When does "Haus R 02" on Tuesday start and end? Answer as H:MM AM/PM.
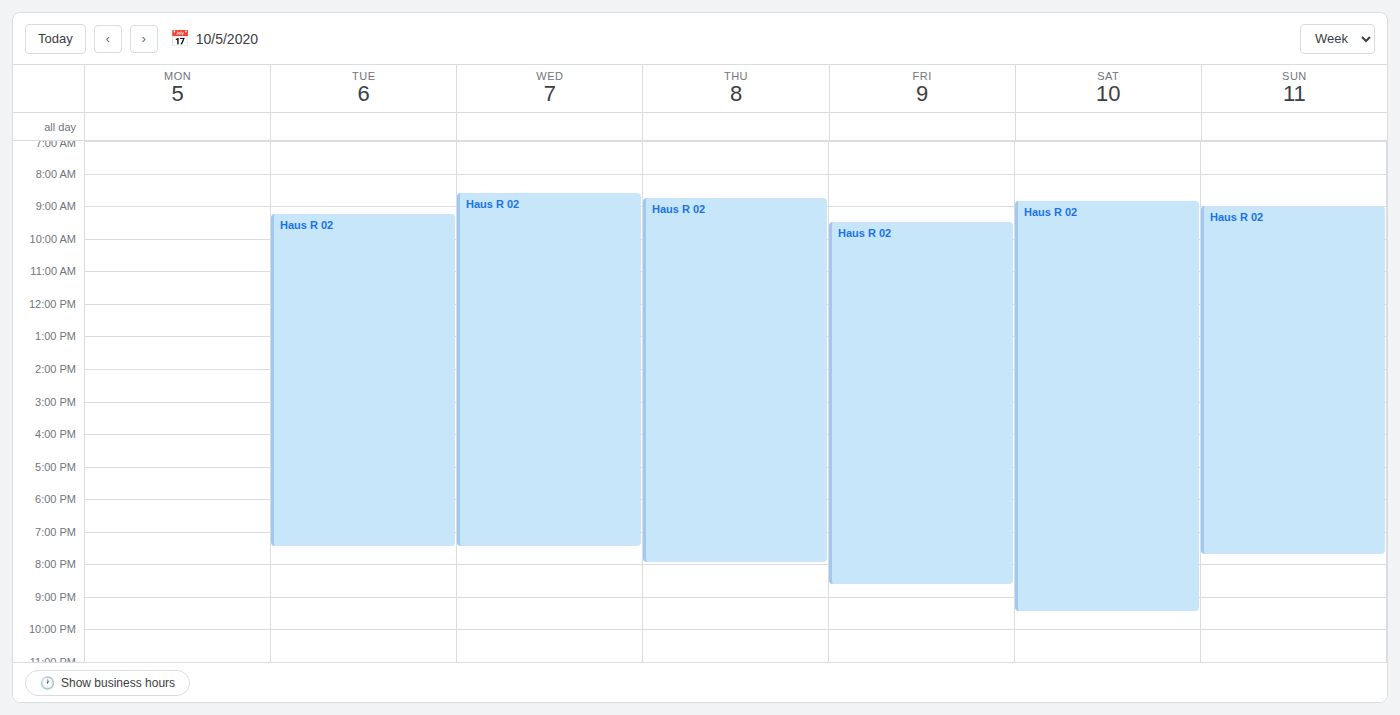
9:15 AM to 7:30 PM